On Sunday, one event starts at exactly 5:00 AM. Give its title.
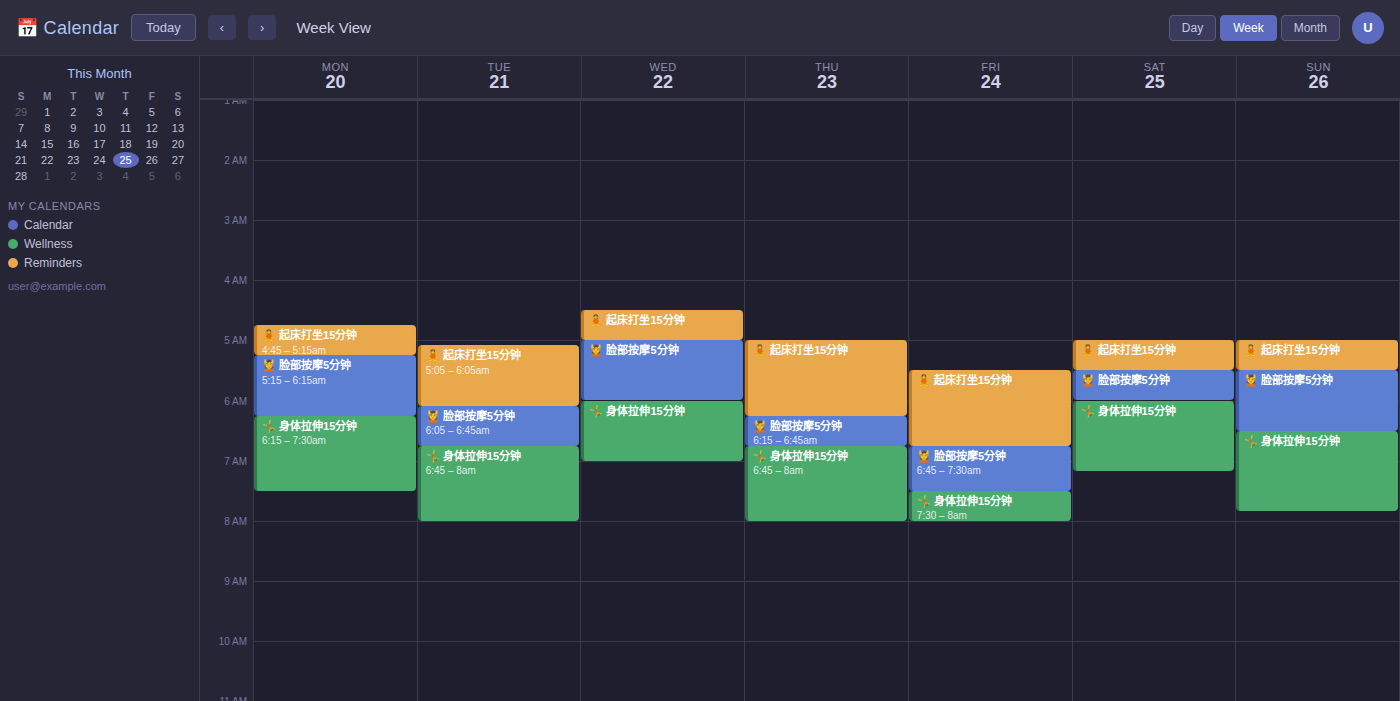
"🧘 起床打坐15分钟"